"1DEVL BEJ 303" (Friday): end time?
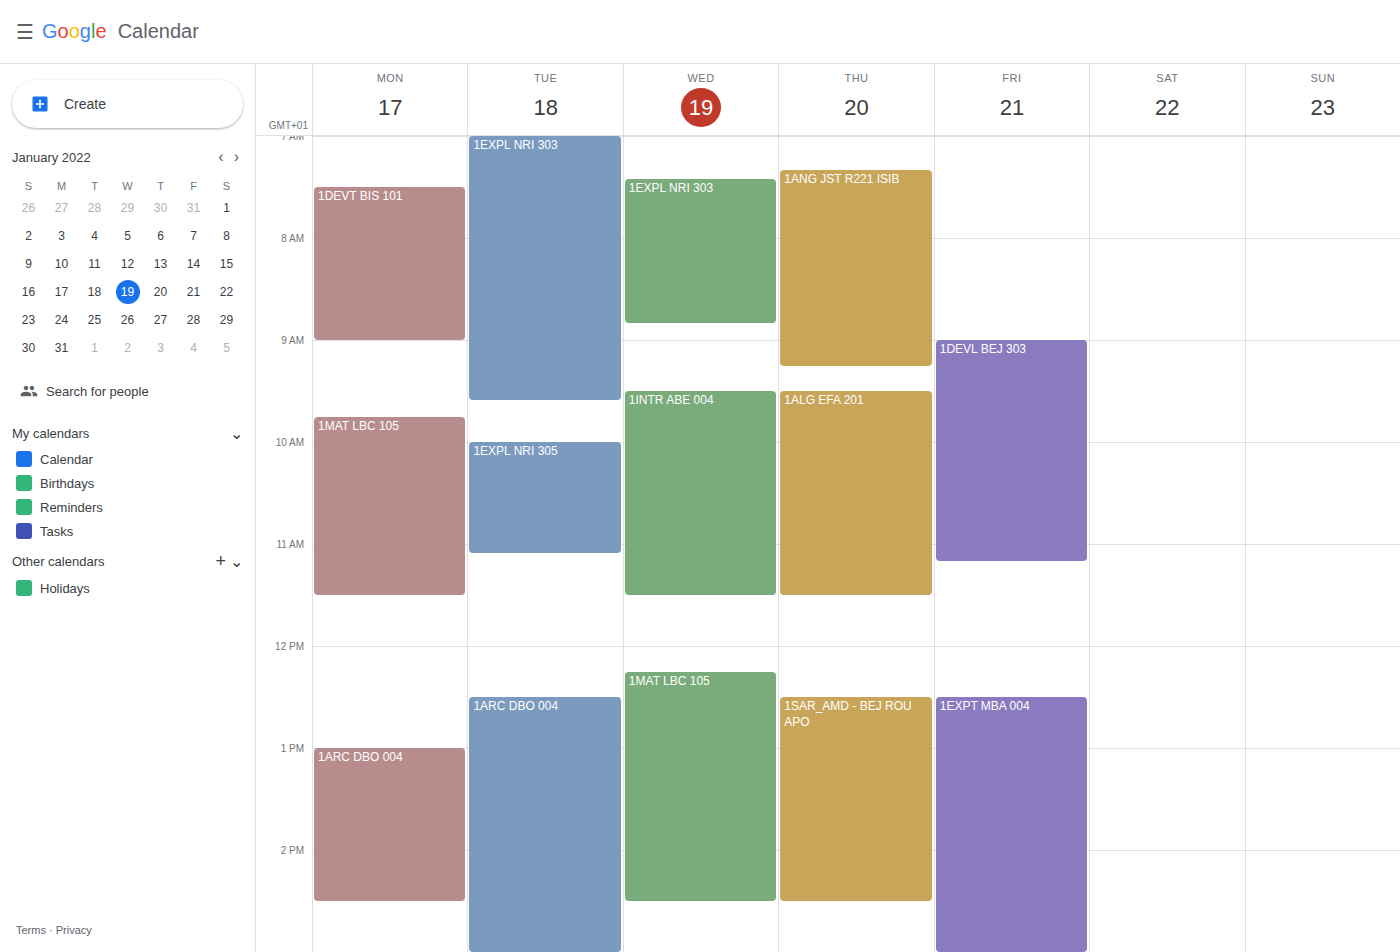
11:10 AM